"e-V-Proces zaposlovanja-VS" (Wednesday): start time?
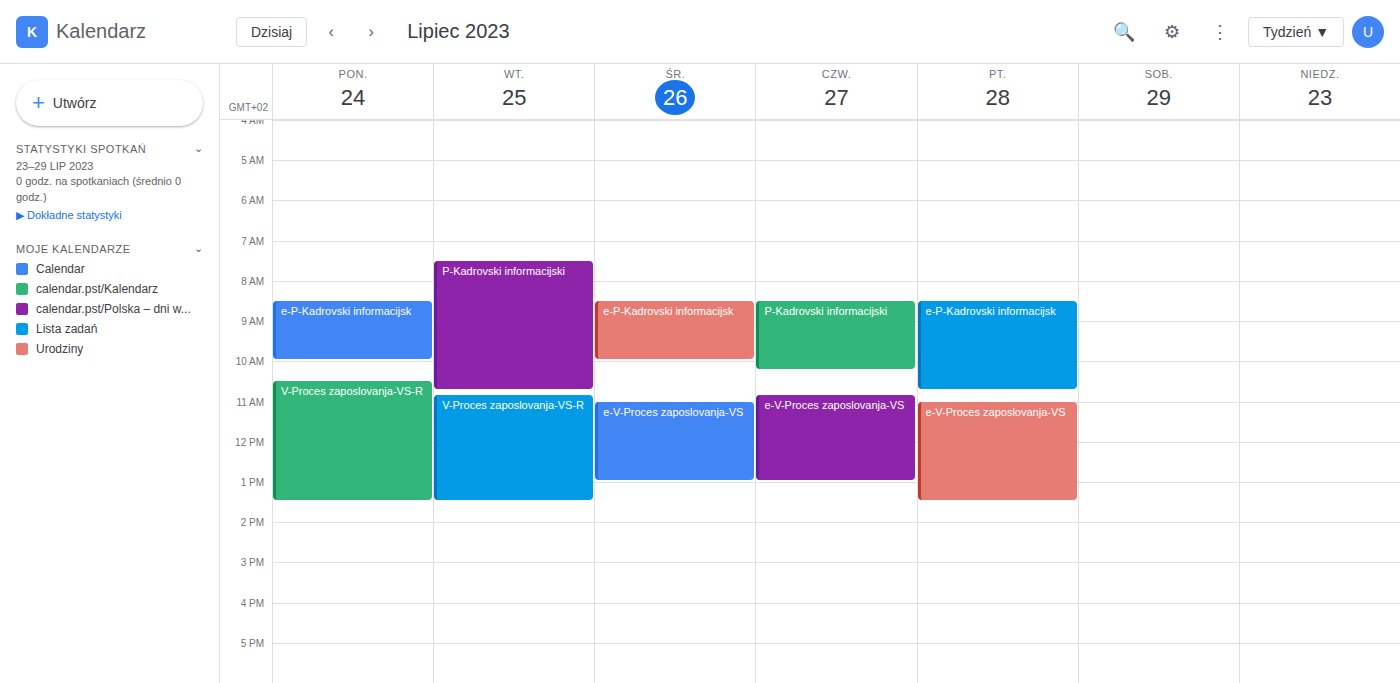
11:00 AM